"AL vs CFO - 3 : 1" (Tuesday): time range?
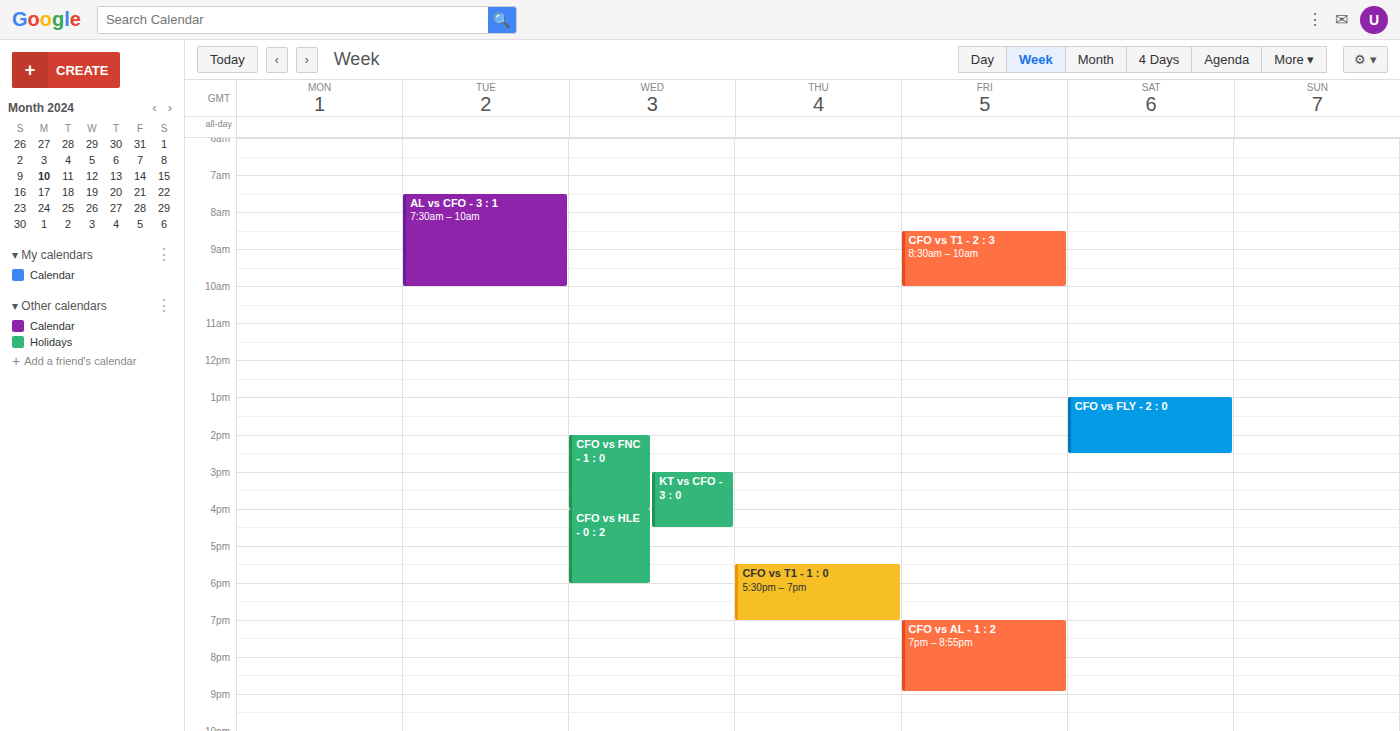
7:30 AM to 10:00 AM